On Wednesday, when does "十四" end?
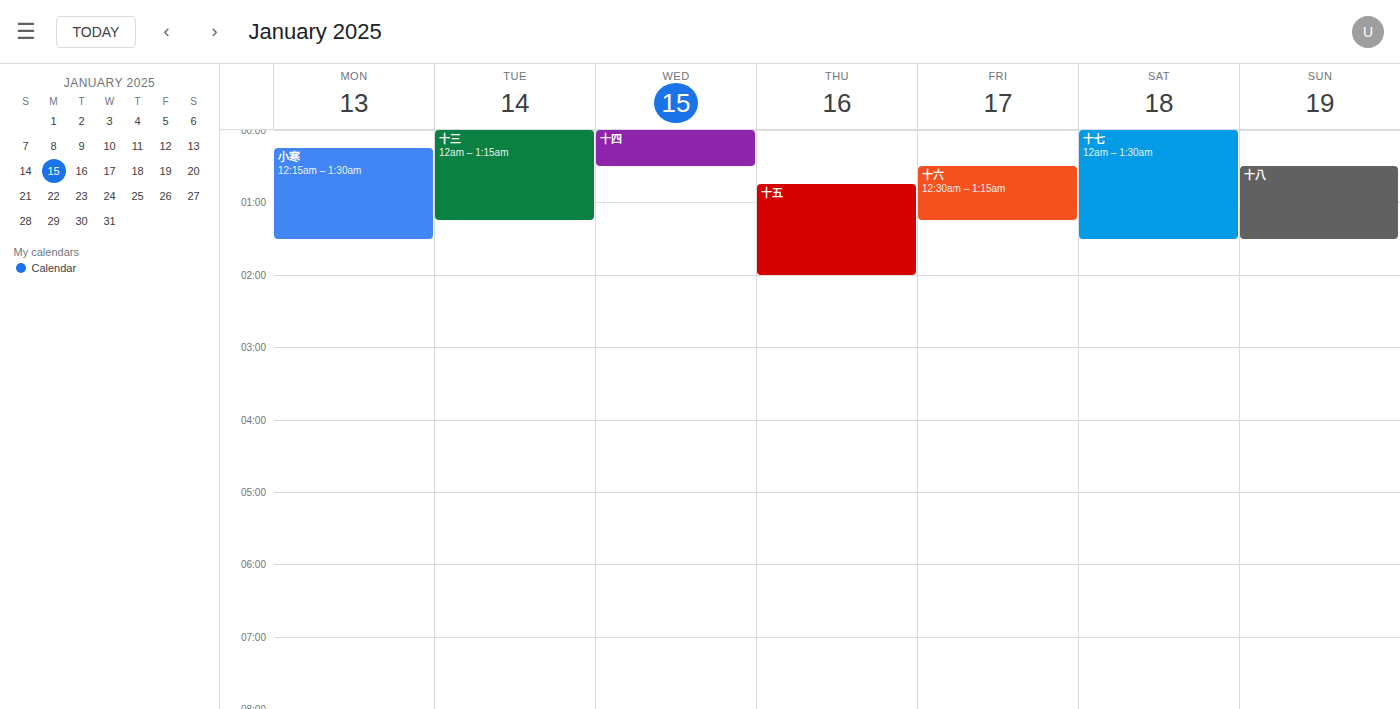
12:30 AM